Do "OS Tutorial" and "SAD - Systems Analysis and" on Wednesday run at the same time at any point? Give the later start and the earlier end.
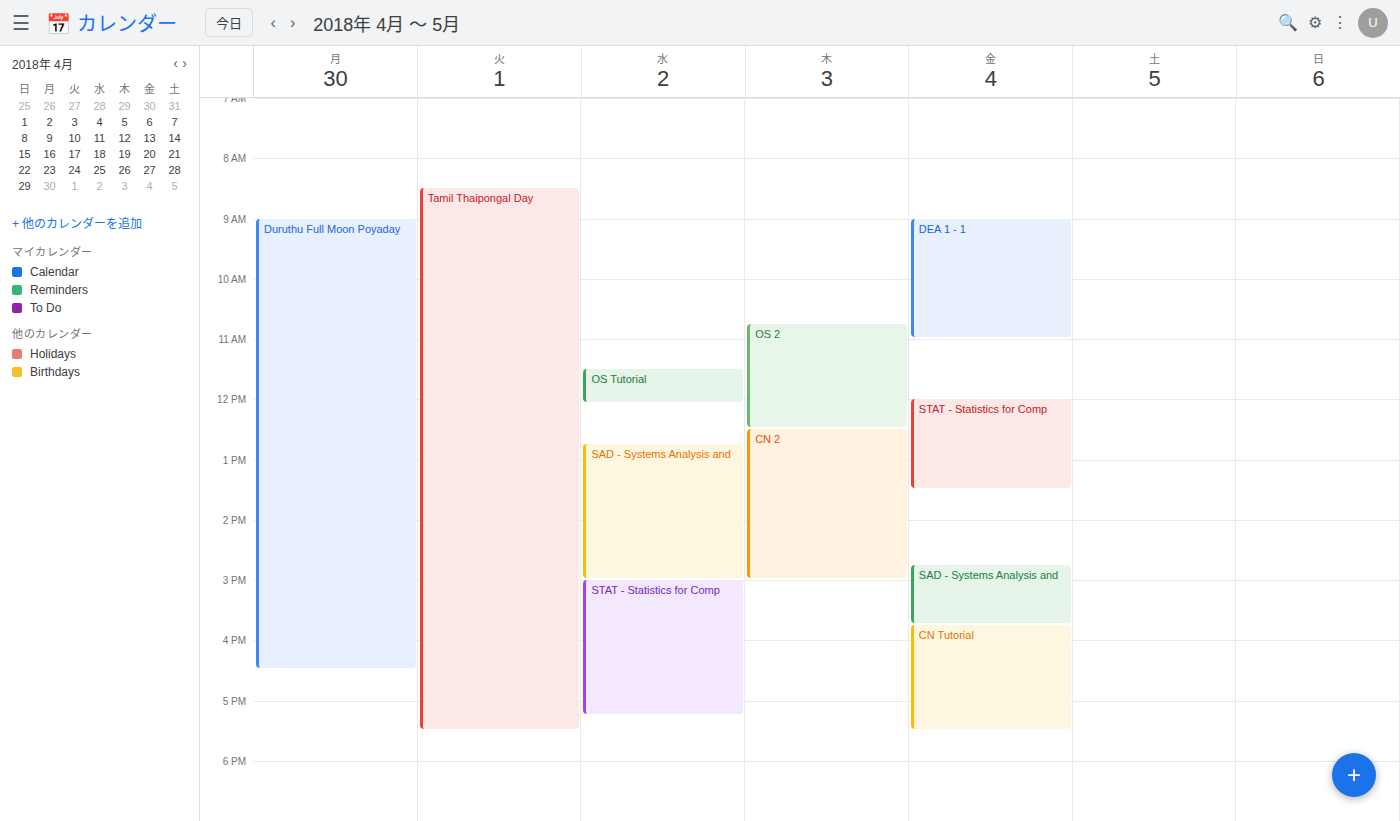
"OS Tutorial" ends at 12:05 PM and "SAD - Systems Analysis and" starts at 12:45 PM -- no overlap.